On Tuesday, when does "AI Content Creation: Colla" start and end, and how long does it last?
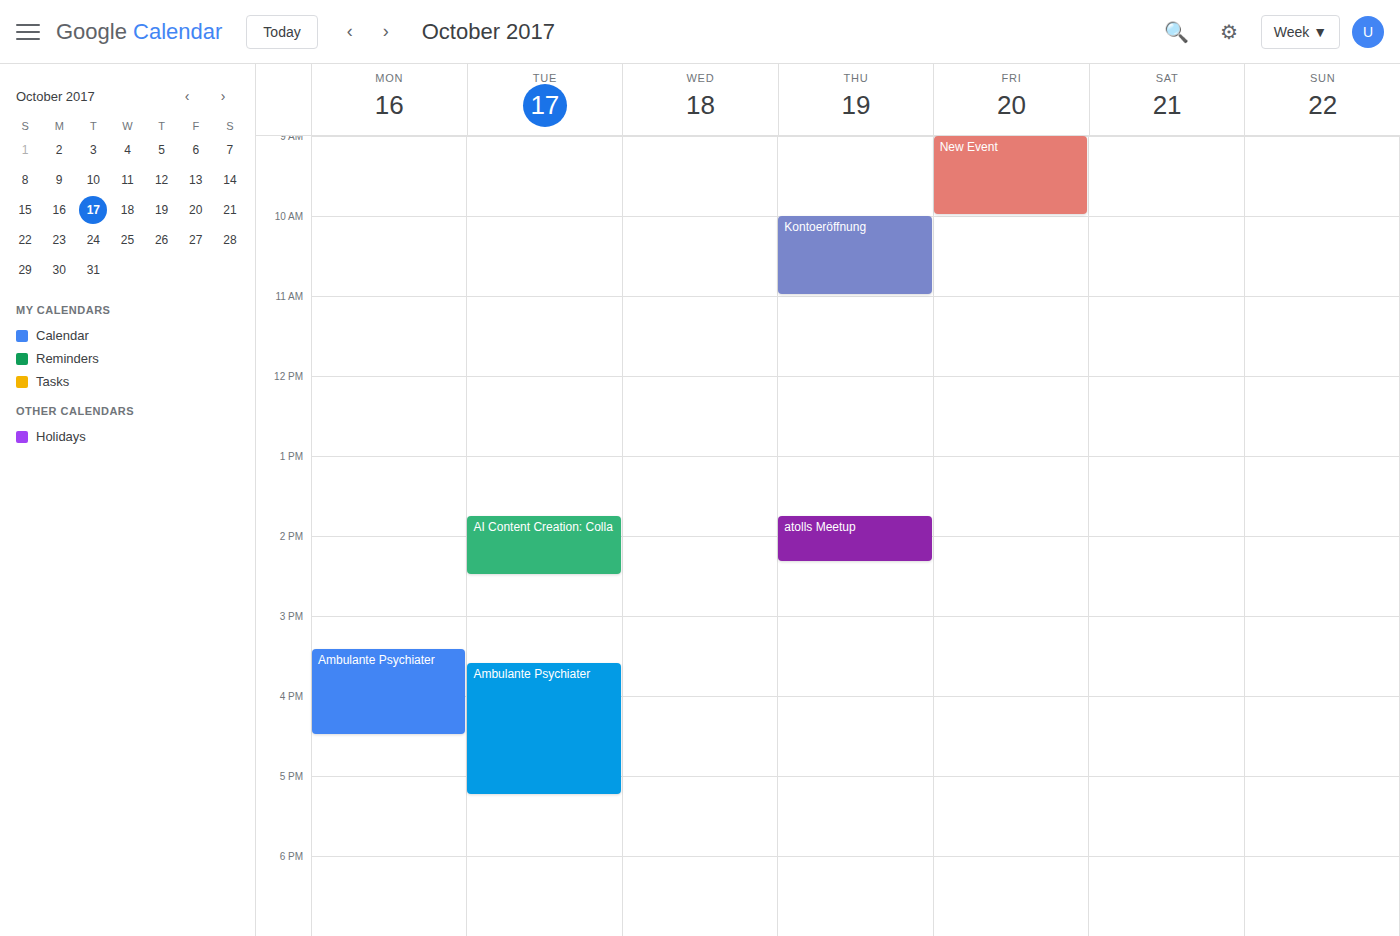
1:45 PM to 2:30 PM, 45 minutes